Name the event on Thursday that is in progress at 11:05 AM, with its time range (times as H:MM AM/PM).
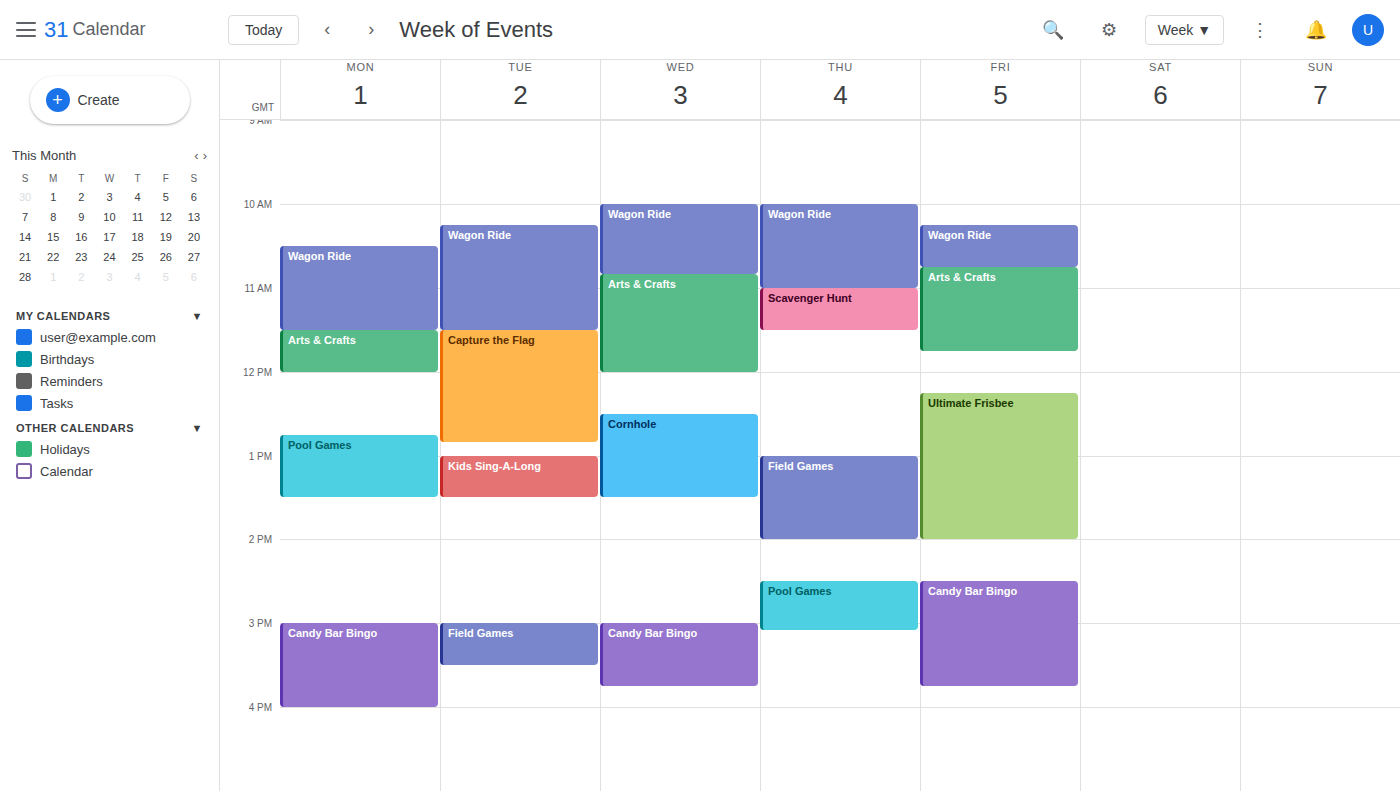
"Scavenger Hunt", 11:00 AM to 11:30 AM